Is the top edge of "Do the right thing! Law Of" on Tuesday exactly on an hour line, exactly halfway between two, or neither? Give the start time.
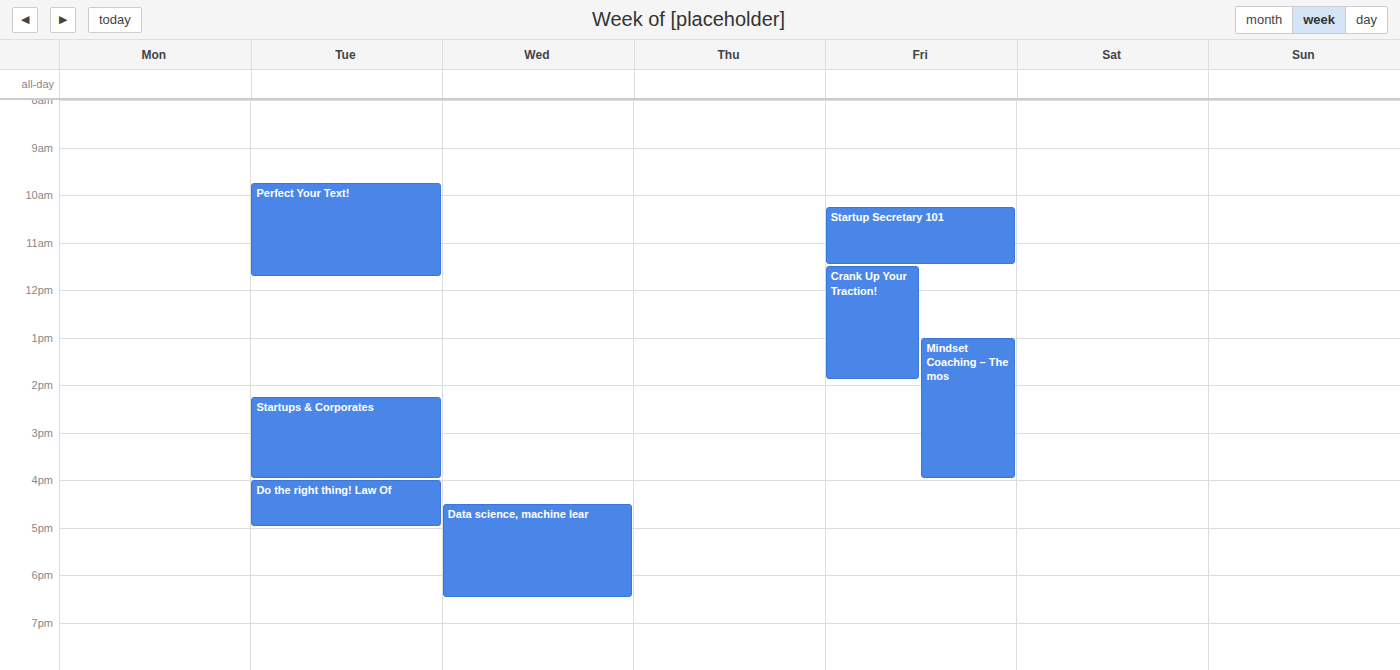
16:00 -- exactly on the 16:00 line.